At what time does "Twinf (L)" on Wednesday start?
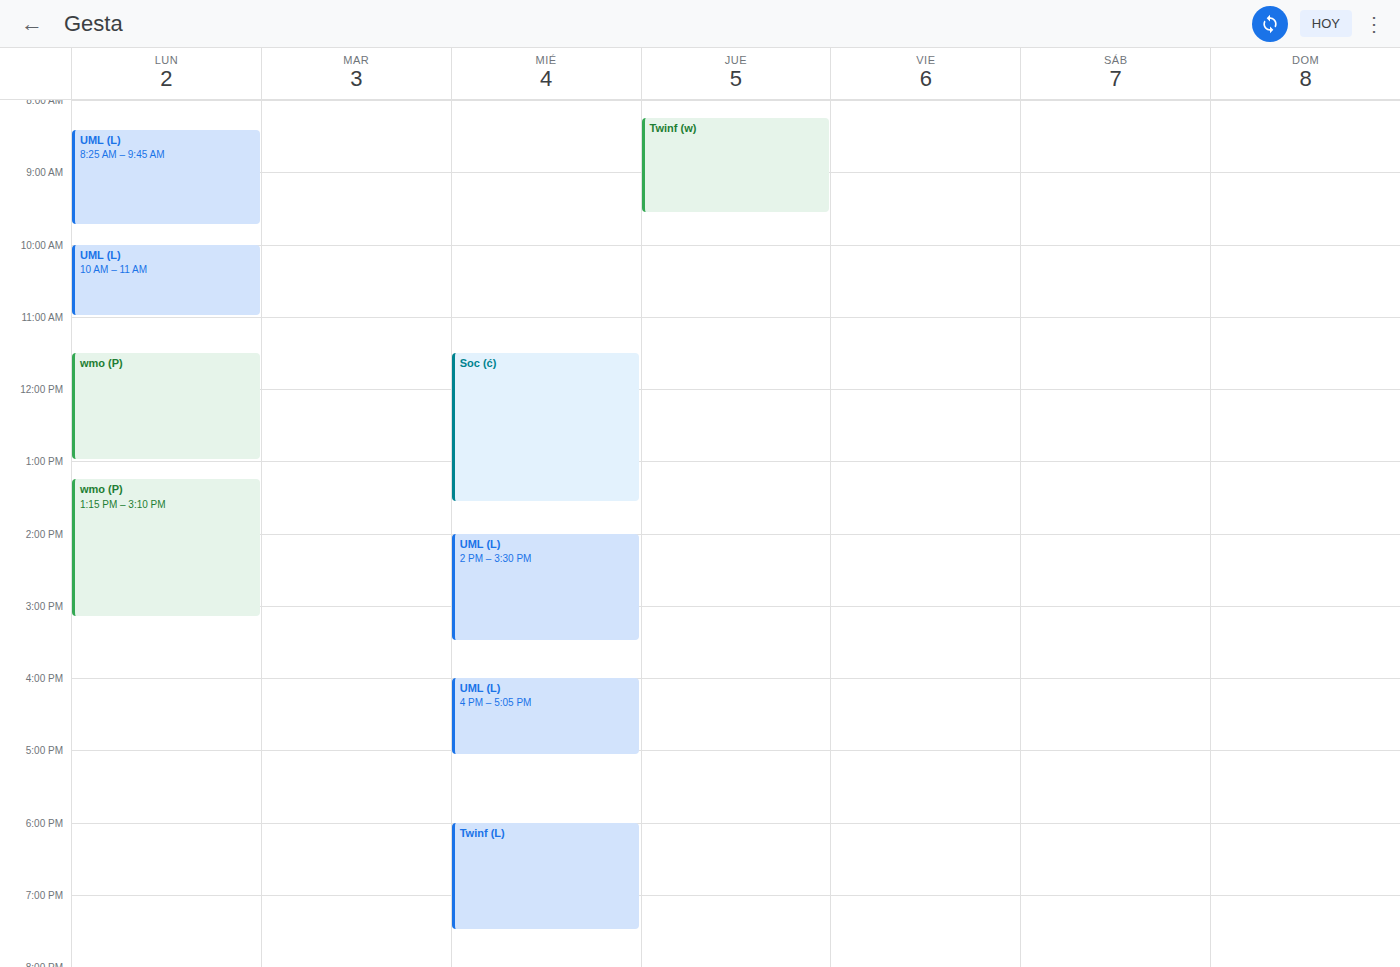
6:00 PM